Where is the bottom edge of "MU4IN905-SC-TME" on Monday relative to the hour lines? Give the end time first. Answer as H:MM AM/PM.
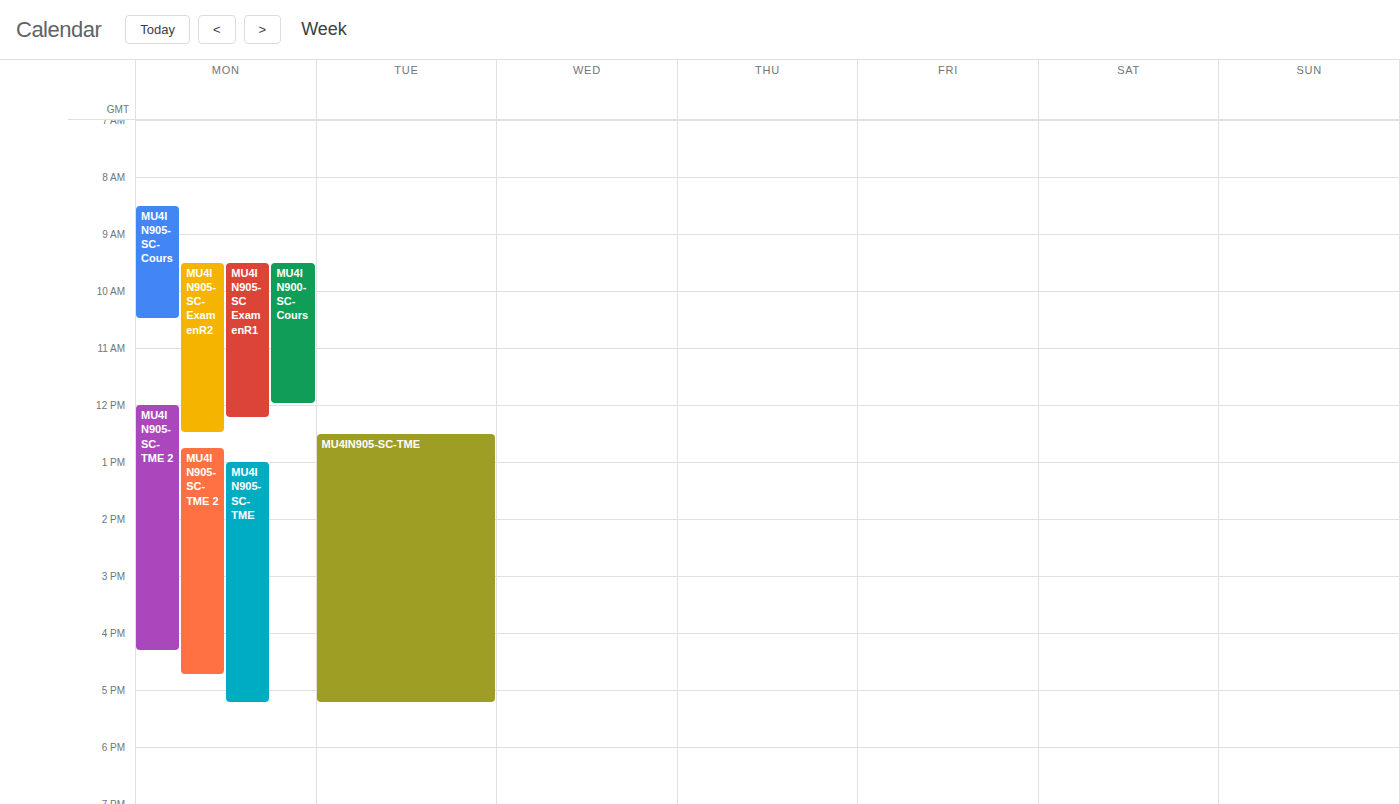
5:15 PM -- neither: a quarter of the way from the 5 PM line to the 6 PM line.